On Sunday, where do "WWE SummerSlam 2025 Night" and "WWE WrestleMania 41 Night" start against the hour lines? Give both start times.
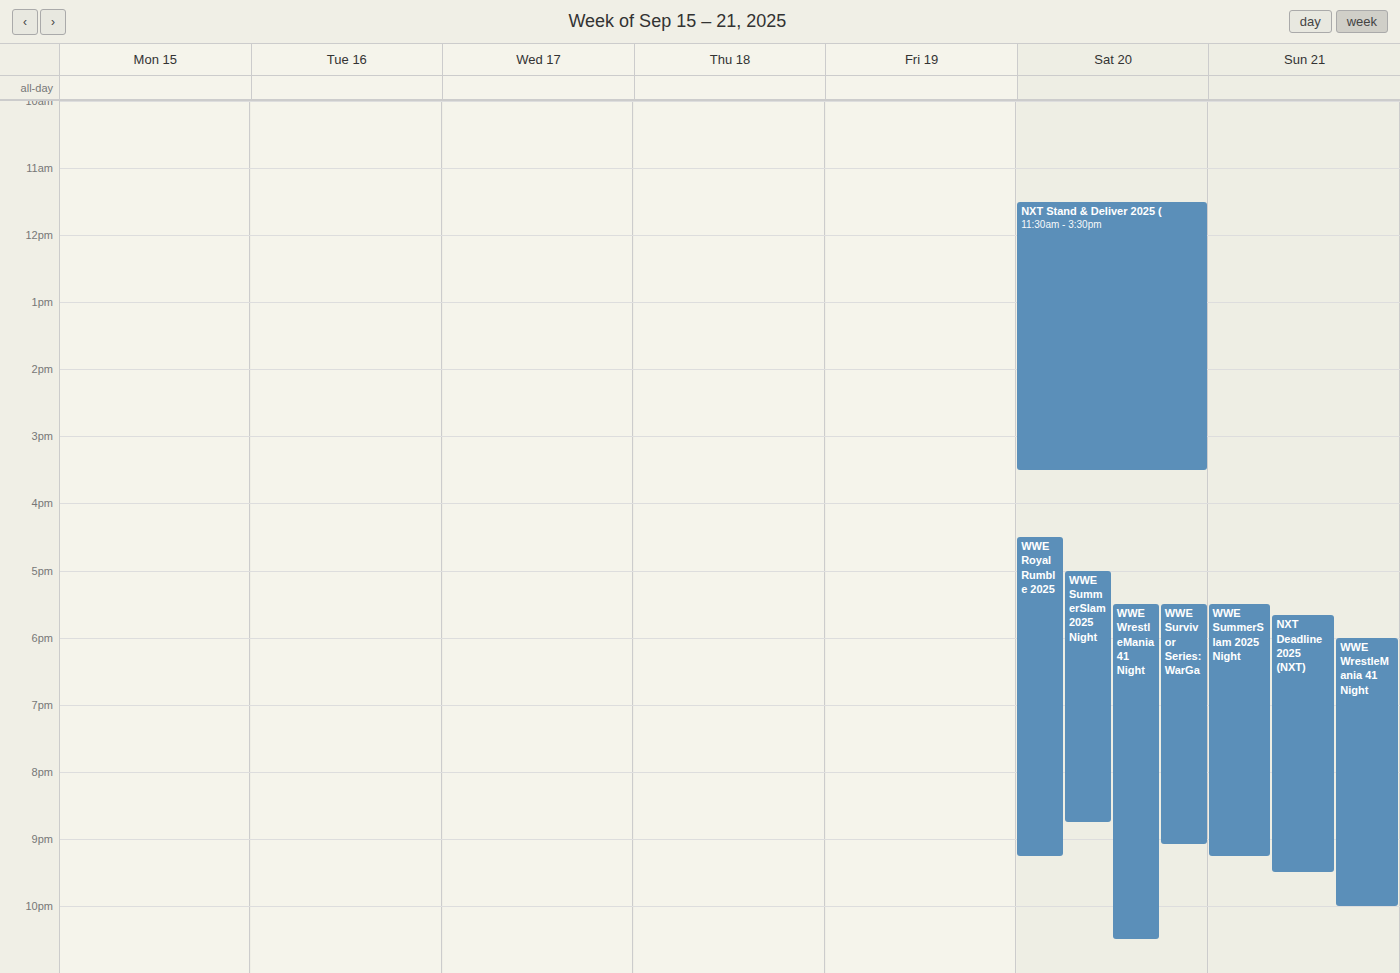
"WWE SummerSlam 2025 Night": 5:30 PM, halfway between the 5 PM and 6 PM lines. "WWE WrestleMania 41 Night": 6:00 PM, exactly on the 6 PM line.